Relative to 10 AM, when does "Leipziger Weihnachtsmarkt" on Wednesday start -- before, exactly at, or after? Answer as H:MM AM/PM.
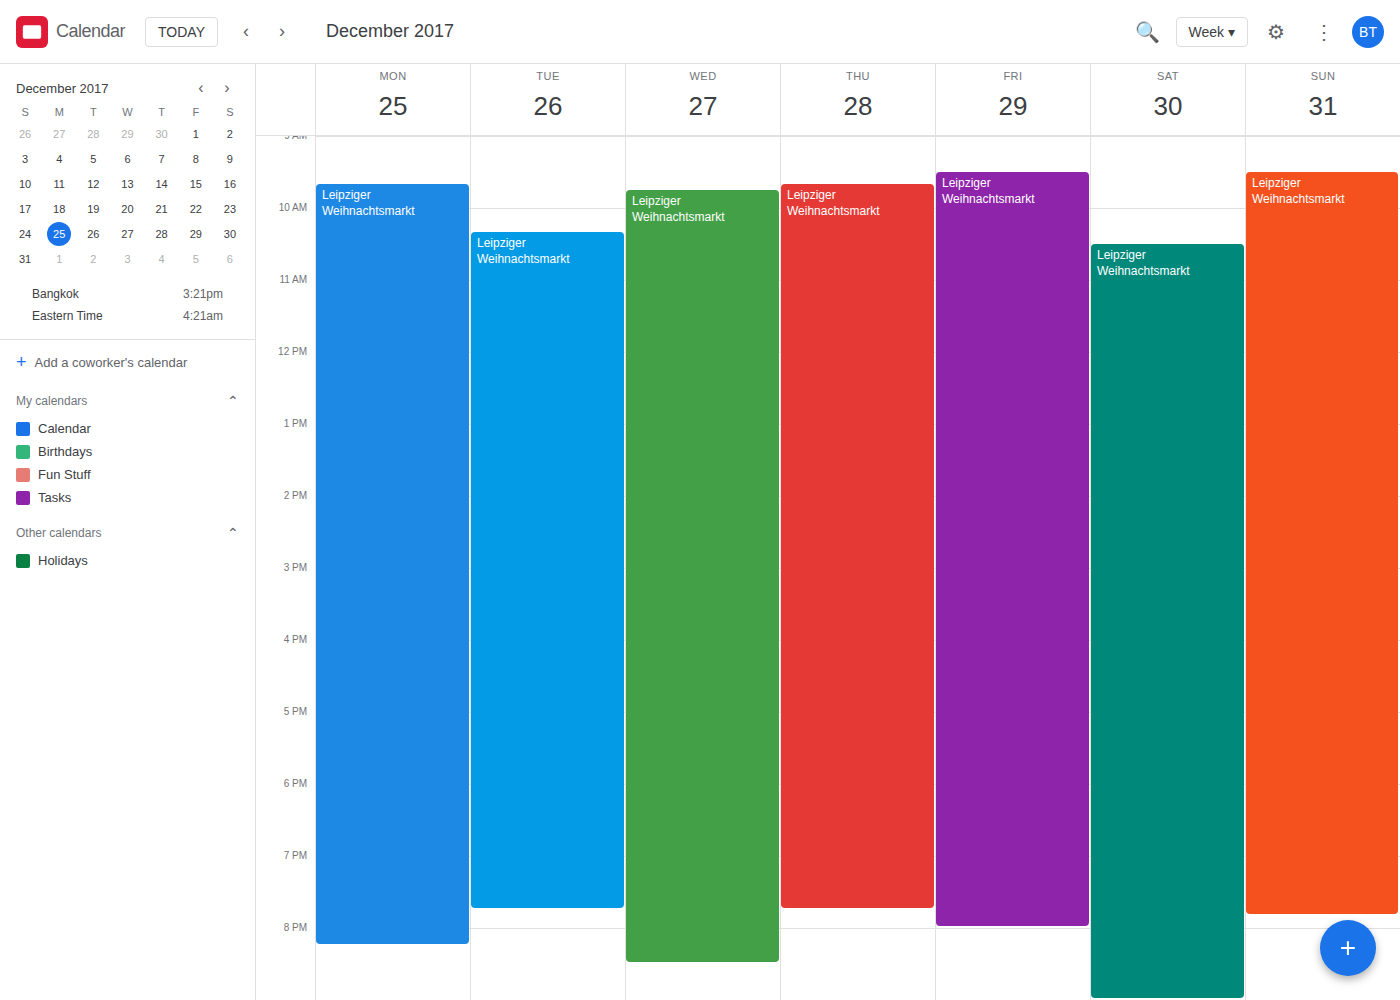
9:45 AM -- before 10 AM, 15 minutes above the 10 AM line.